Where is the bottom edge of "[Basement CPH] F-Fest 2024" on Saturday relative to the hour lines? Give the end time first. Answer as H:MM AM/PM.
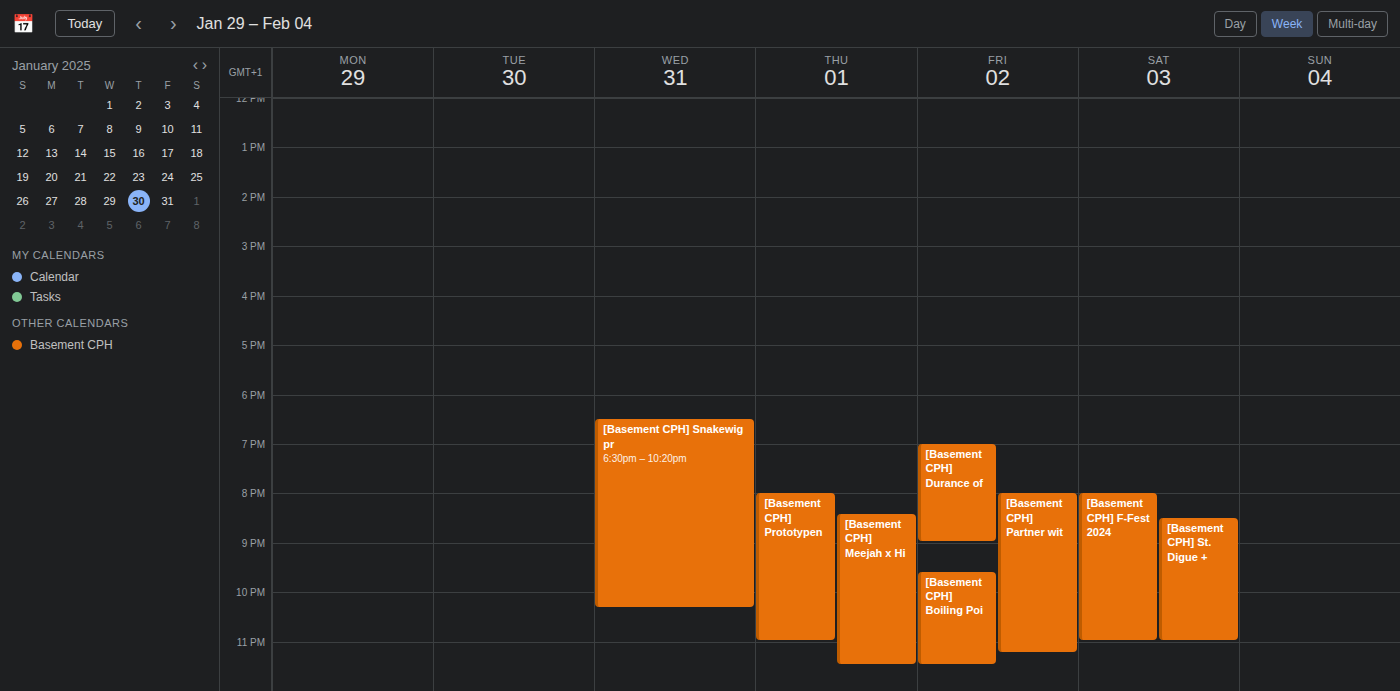
11:00 PM -- exactly on the 11 PM line.